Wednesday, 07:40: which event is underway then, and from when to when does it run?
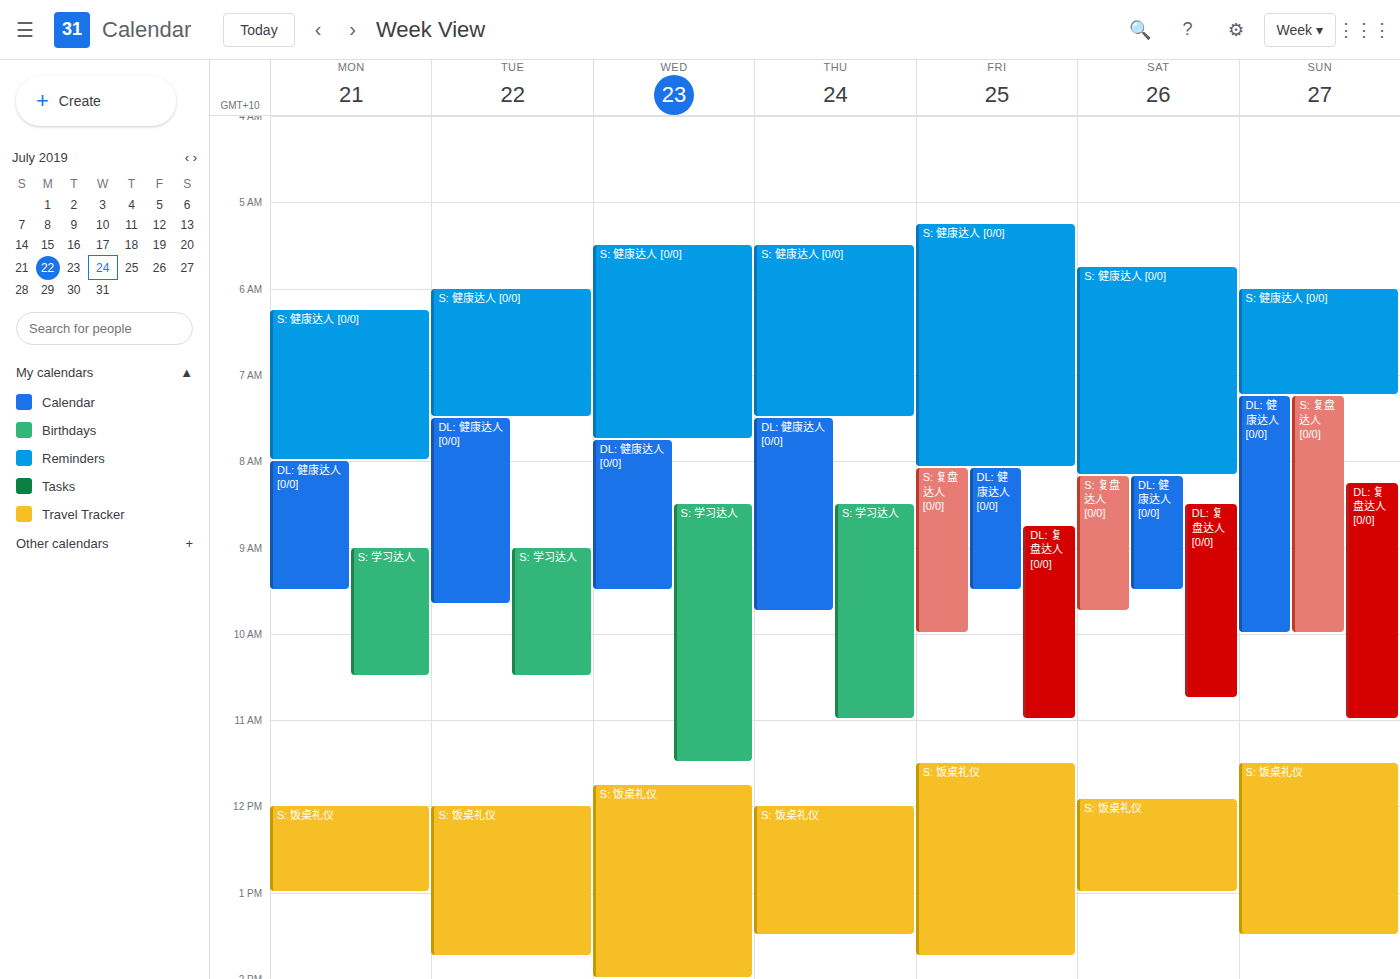
"S: 健康达人 [0/0]", 05:30 to 07:45